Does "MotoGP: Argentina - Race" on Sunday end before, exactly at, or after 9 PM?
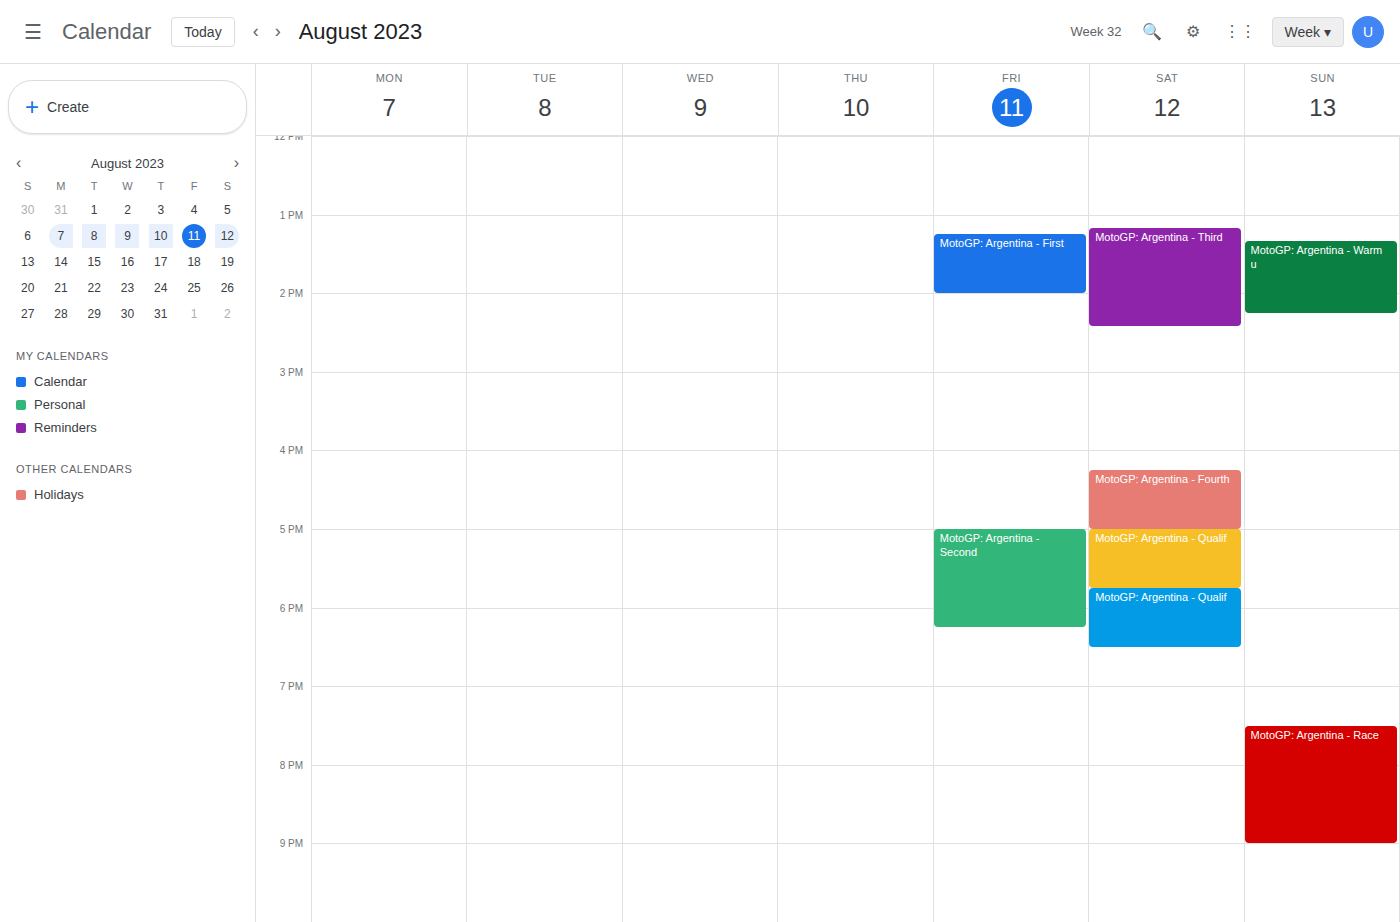
9:00 PM -- exactly at 9 PM, on the 9 PM line.